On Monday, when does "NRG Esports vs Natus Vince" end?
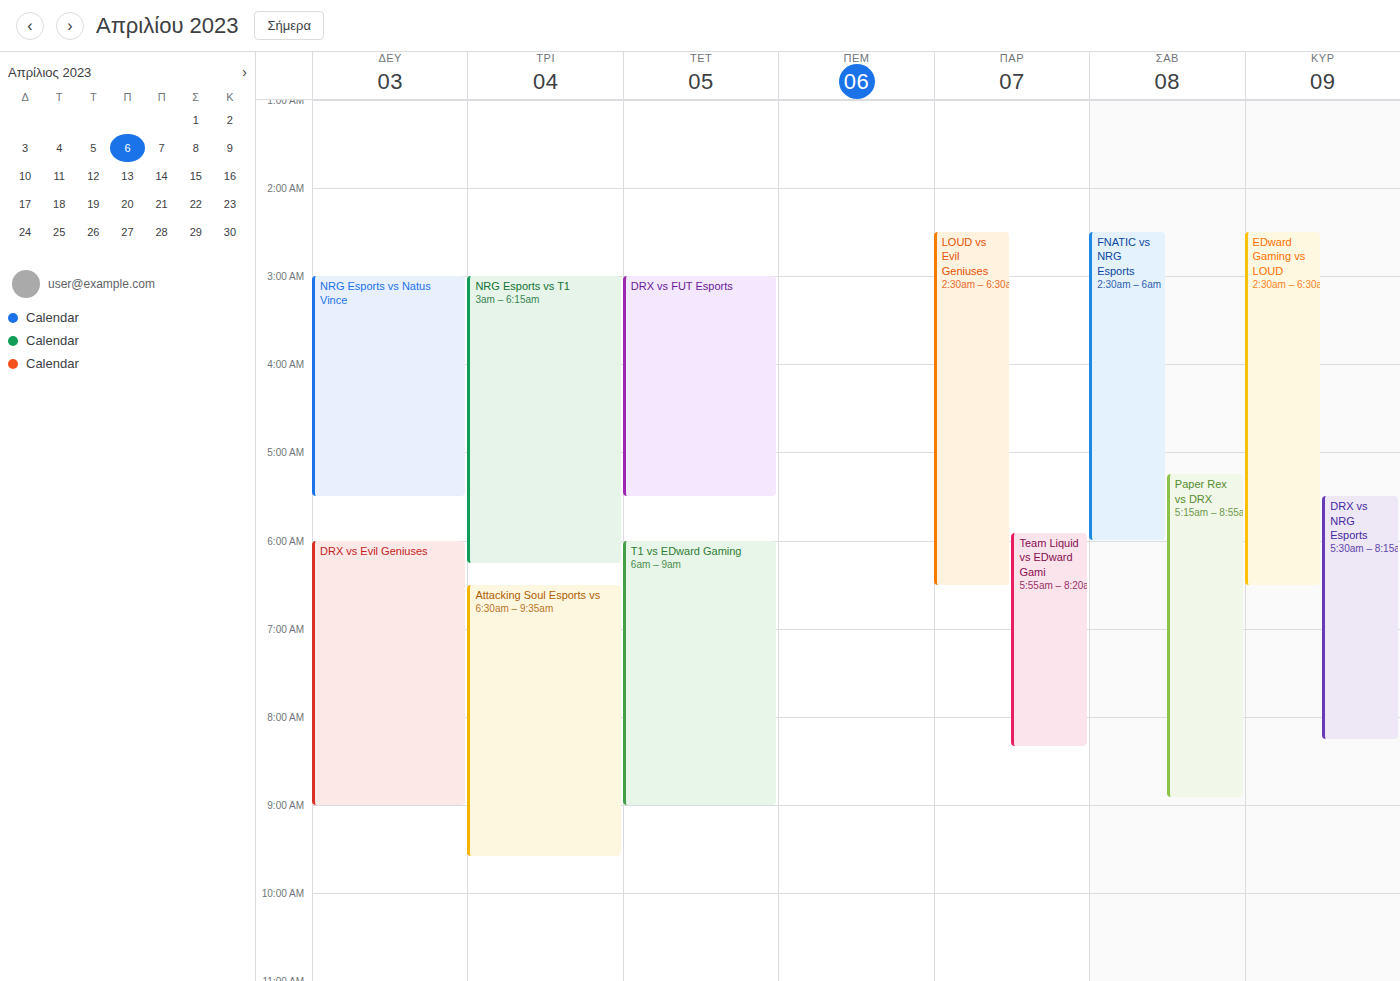
5:30 AM